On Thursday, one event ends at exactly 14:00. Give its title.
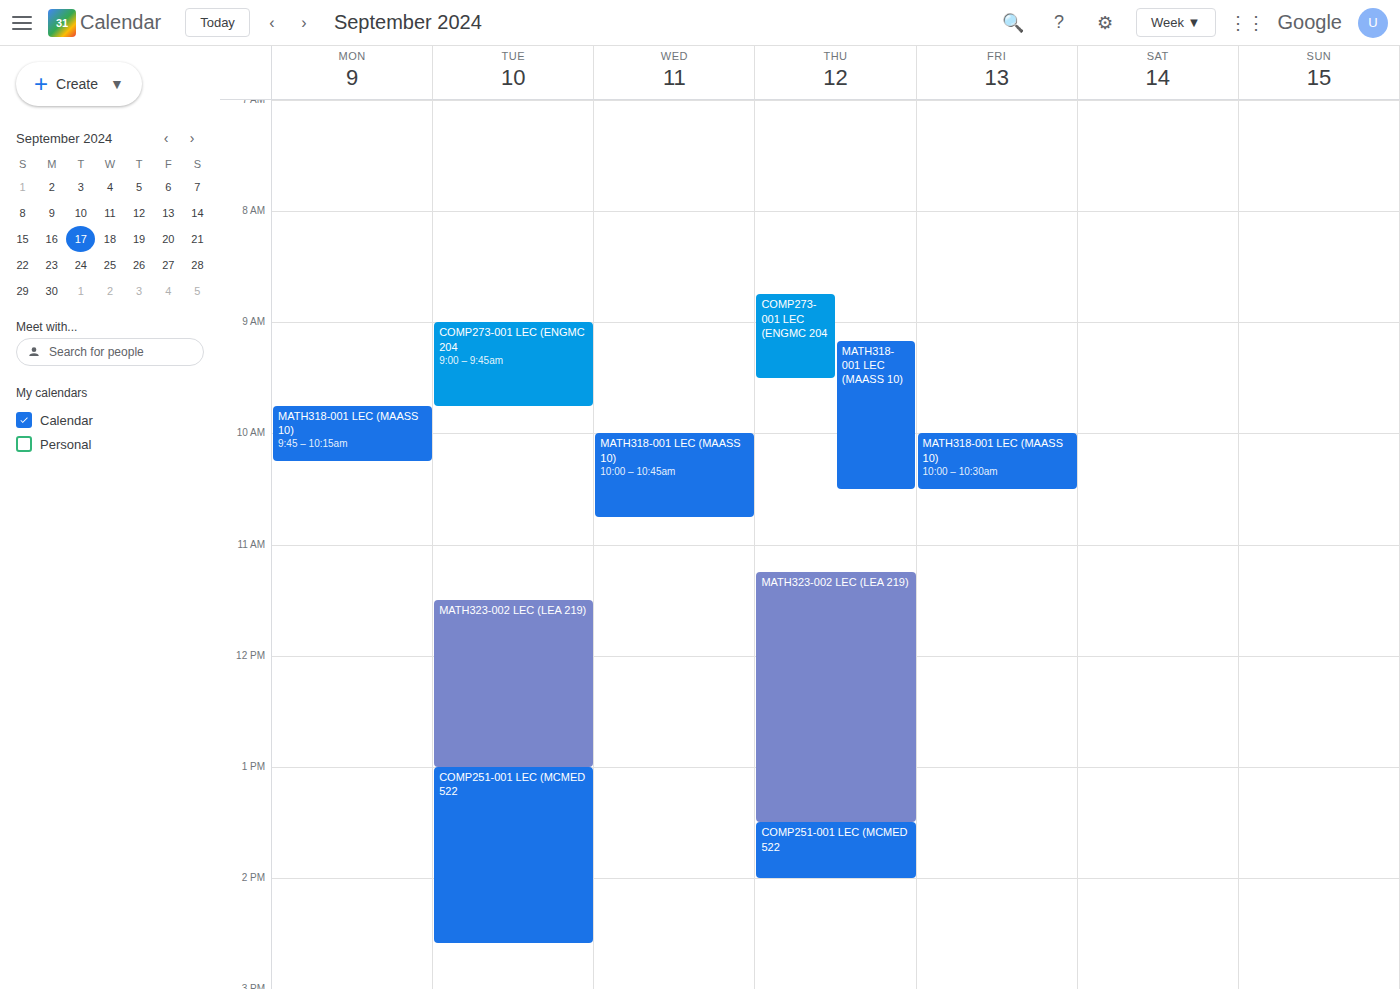
"COMP251-001 LEC (MCMED 522"